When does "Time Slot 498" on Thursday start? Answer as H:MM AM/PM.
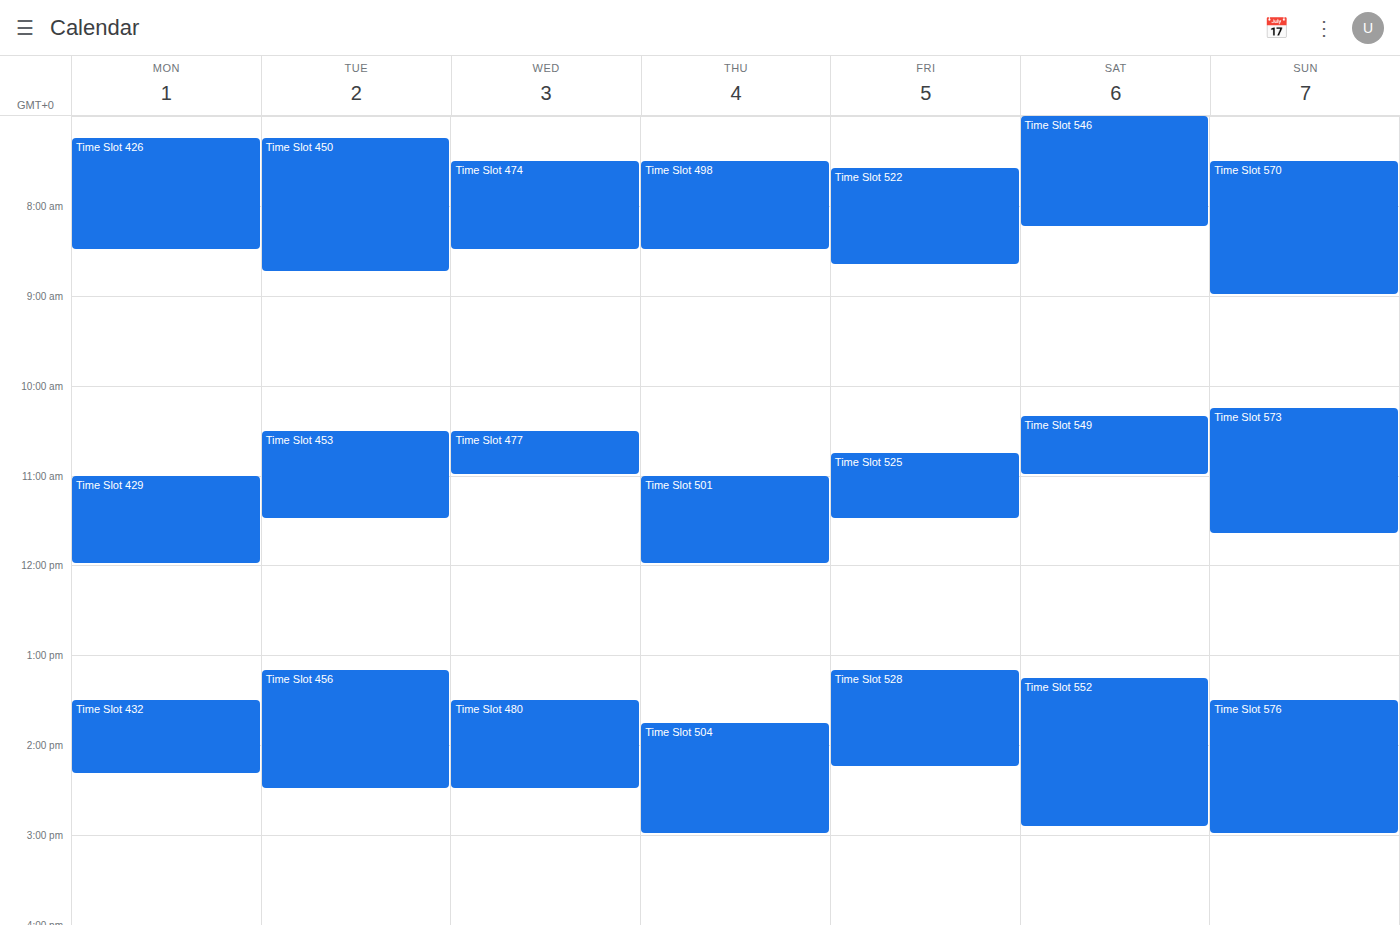
7:30 AM